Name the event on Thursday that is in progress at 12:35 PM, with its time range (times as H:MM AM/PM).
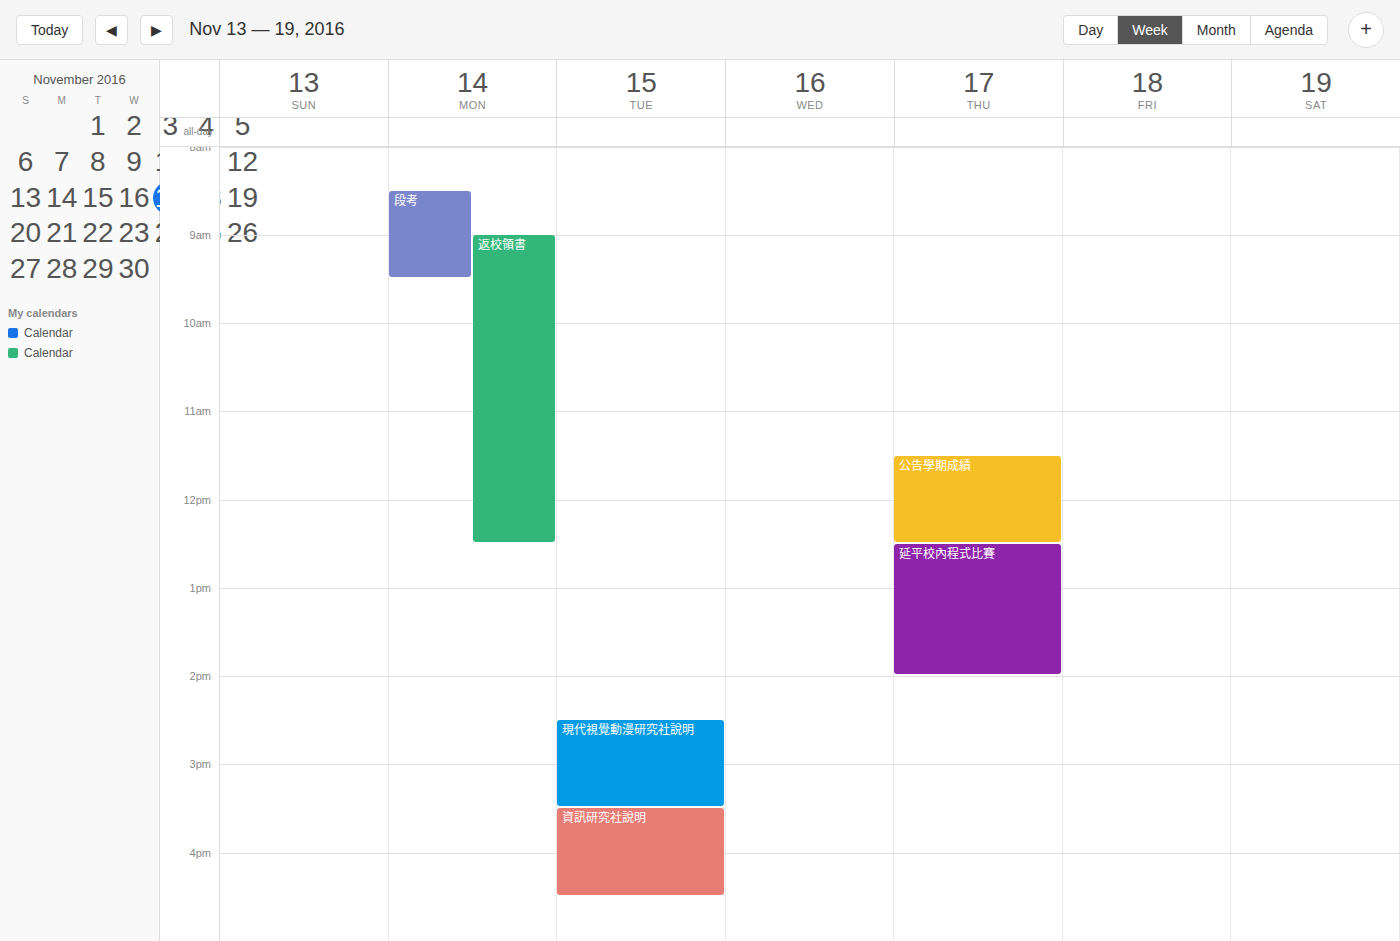
"延平校內程式比賽", 12:30 PM to 2:00 PM